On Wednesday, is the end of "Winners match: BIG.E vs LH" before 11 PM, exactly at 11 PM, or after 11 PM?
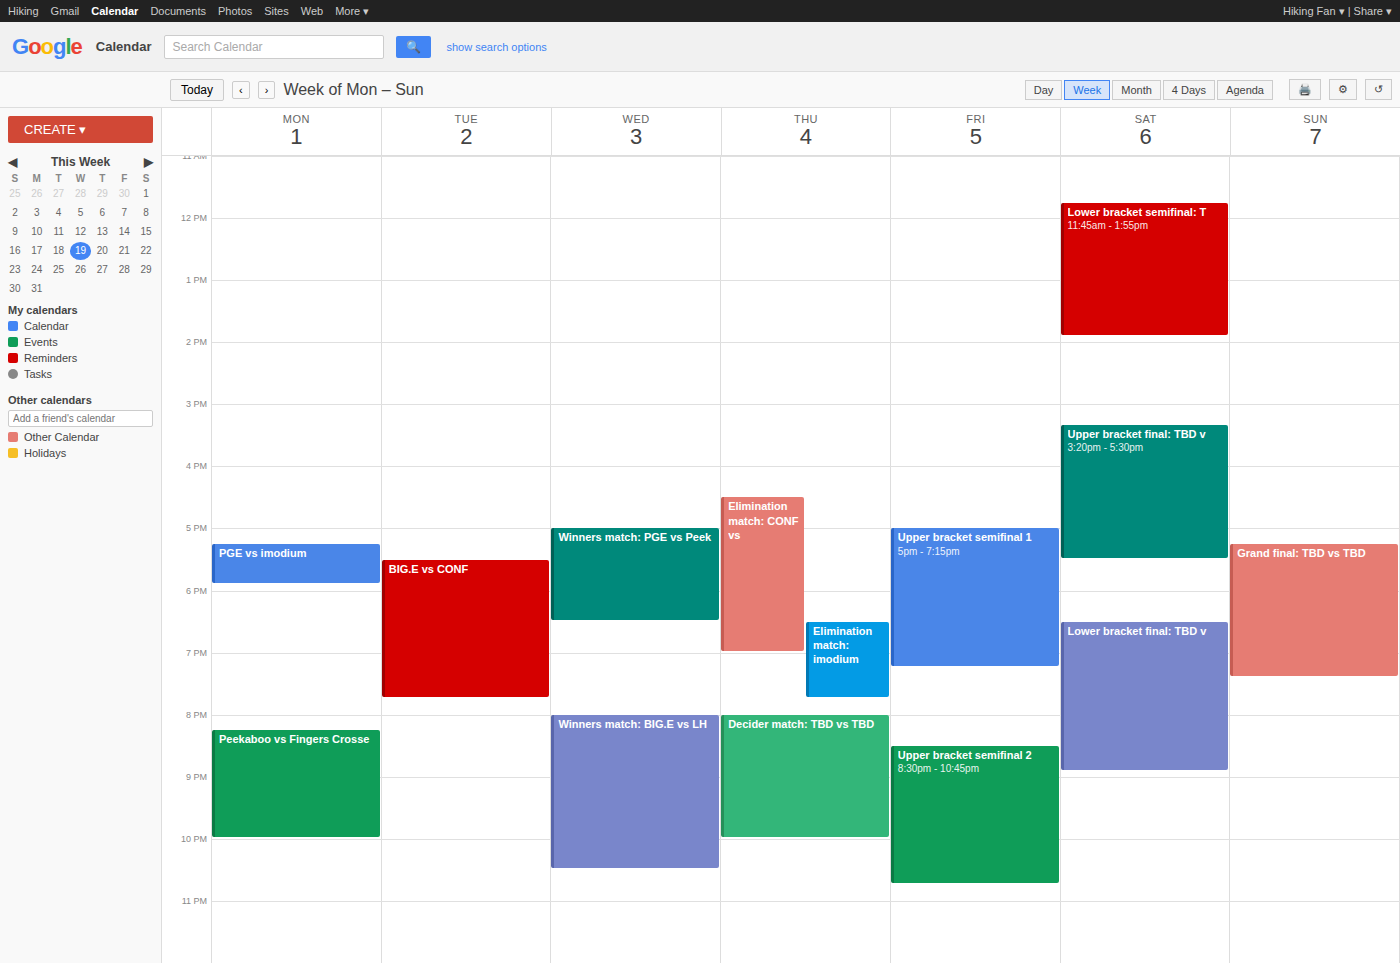
10:30 PM -- before 11 PM, 30 minutes above the 11 PM line.